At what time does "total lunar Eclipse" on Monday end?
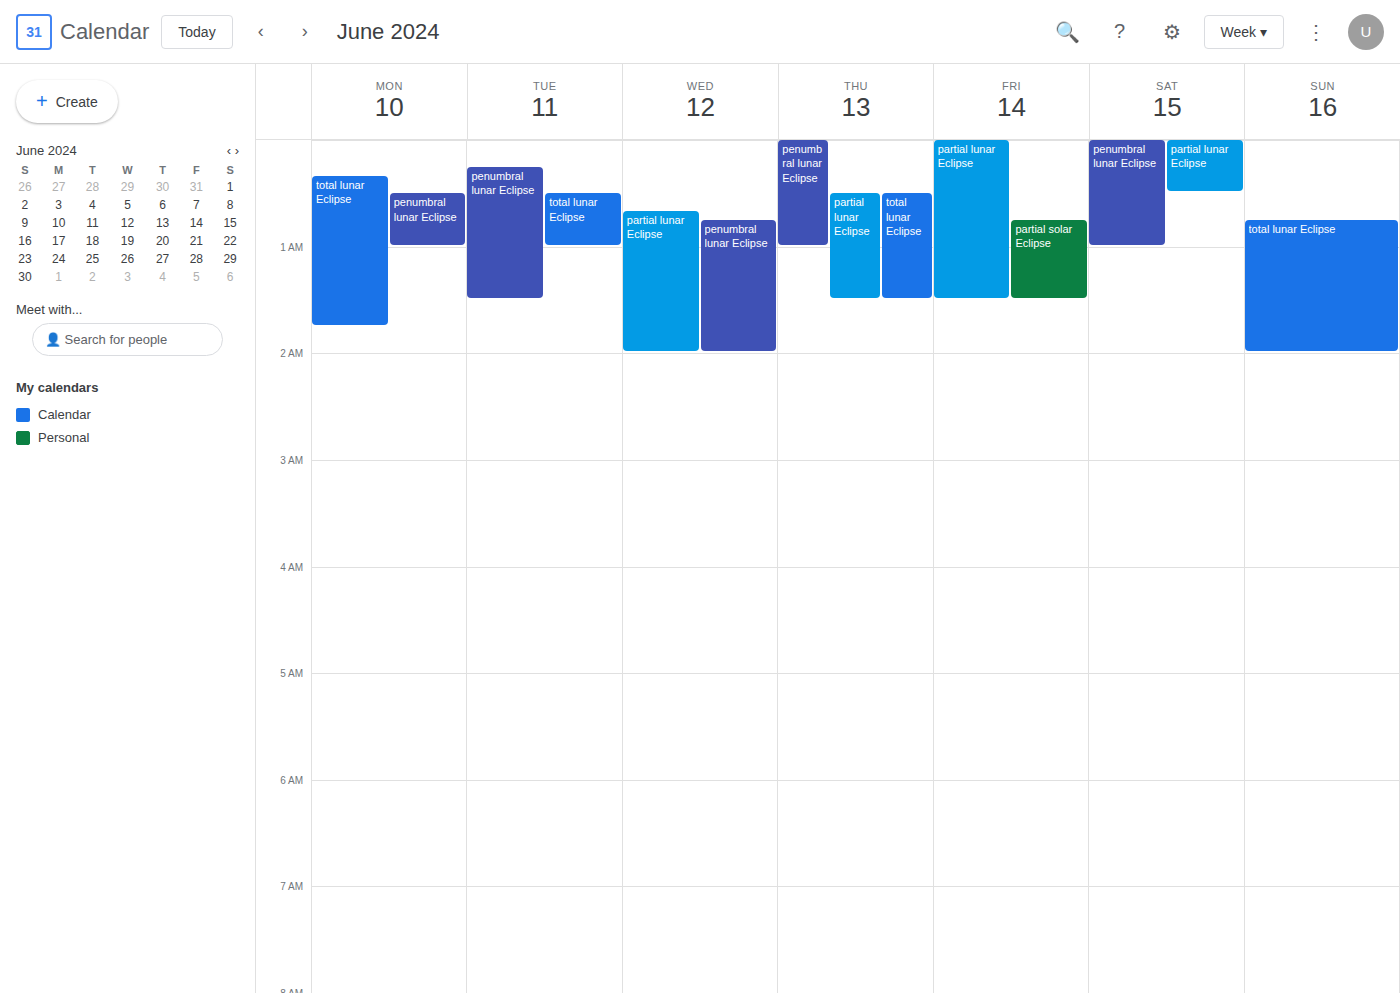
1:45 AM